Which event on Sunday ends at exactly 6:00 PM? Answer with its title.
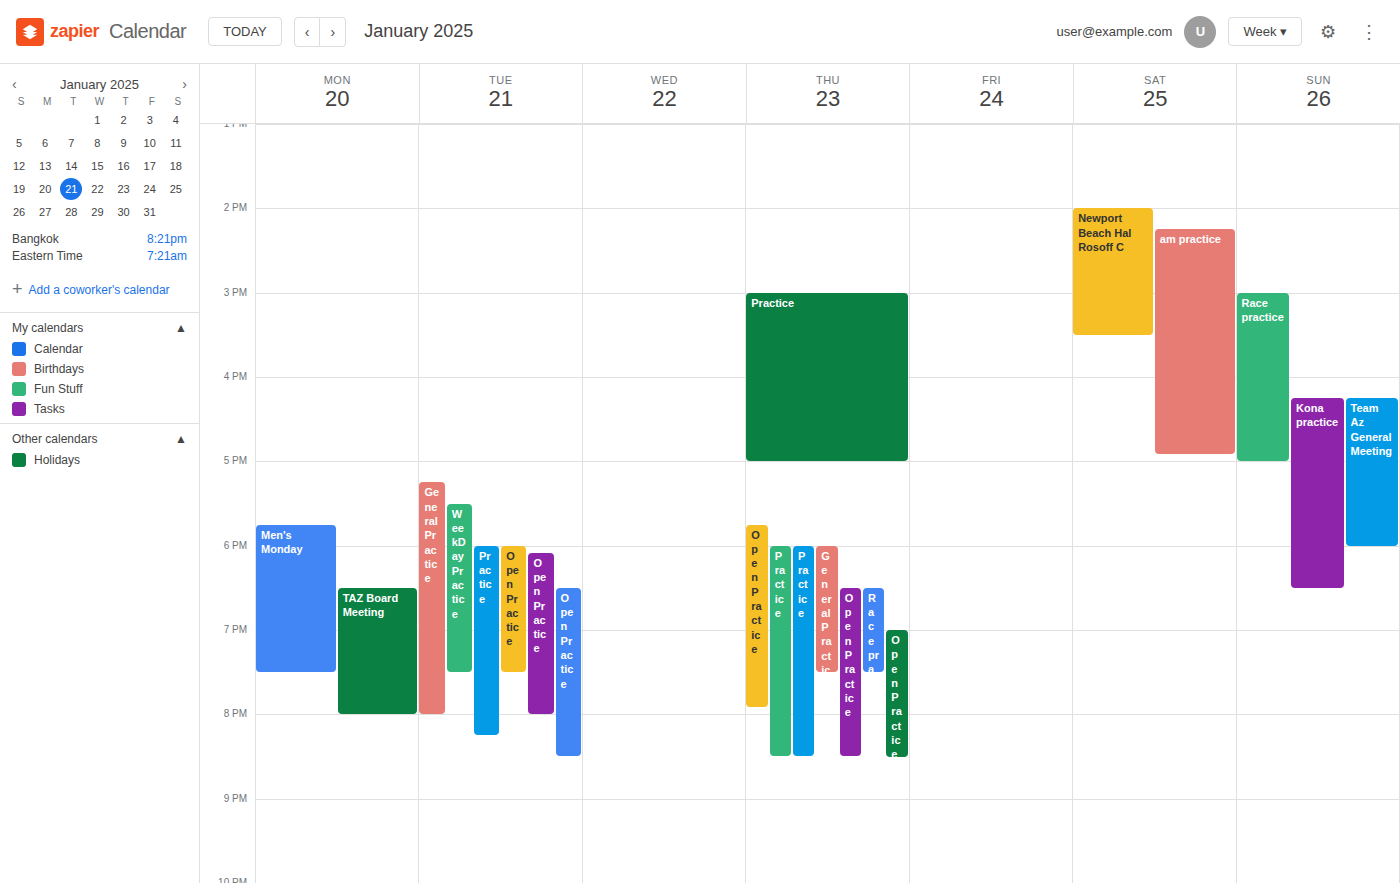
"Team Az General Meeting"